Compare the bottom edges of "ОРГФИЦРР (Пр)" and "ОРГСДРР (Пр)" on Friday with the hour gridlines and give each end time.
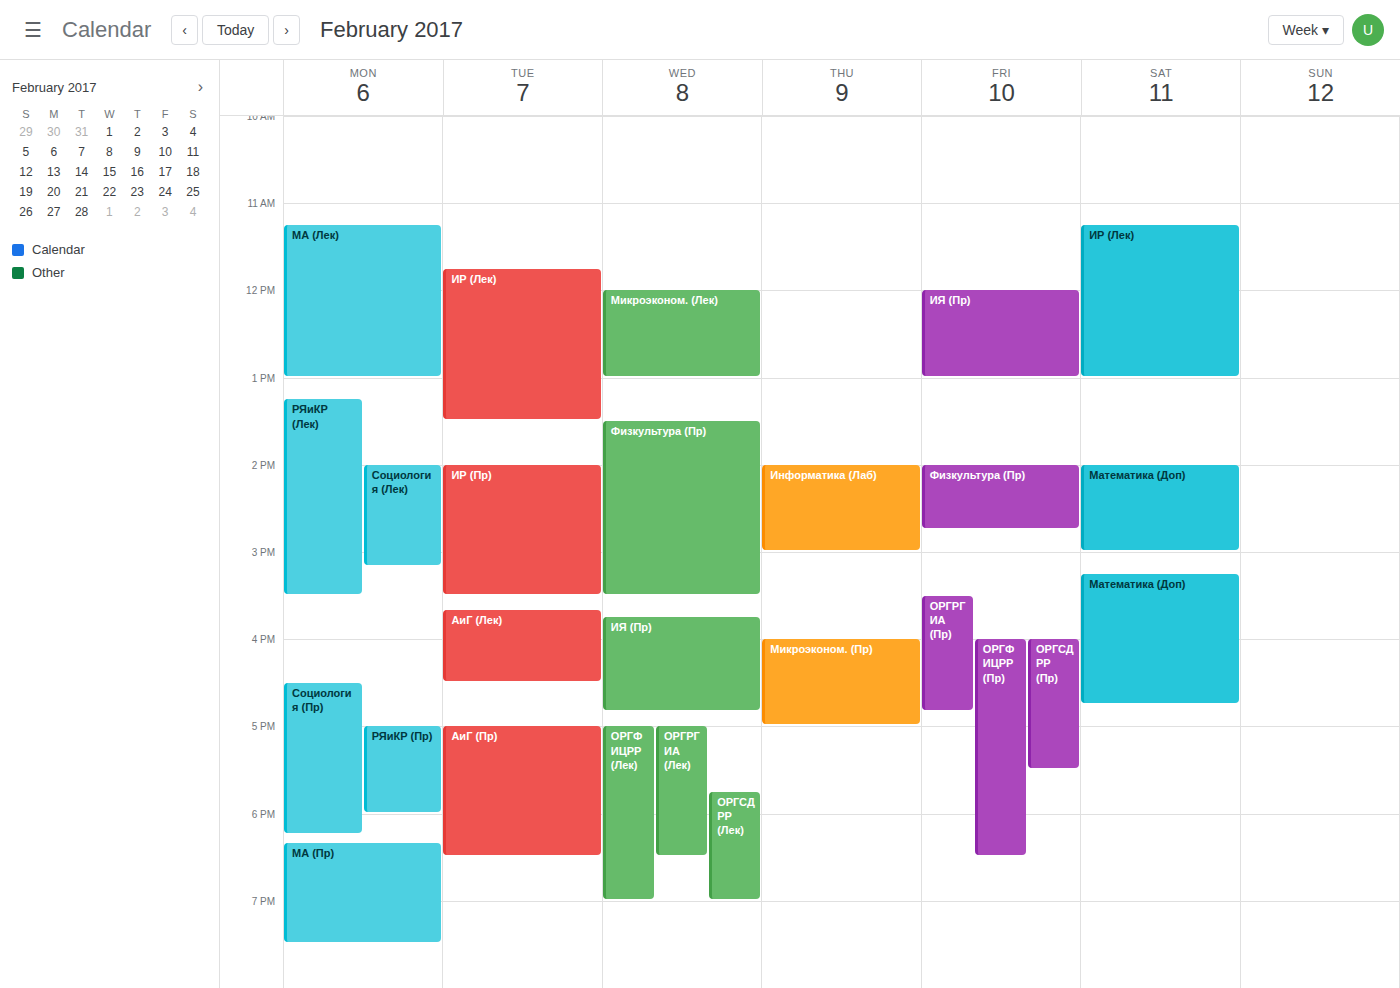
"ОРГФИЦРР (Пр)": 6:30 PM, halfway between the 6 PM and 7 PM lines. "ОРГСДРР (Пр)": 5:30 PM, halfway between the 5 PM and 6 PM lines.